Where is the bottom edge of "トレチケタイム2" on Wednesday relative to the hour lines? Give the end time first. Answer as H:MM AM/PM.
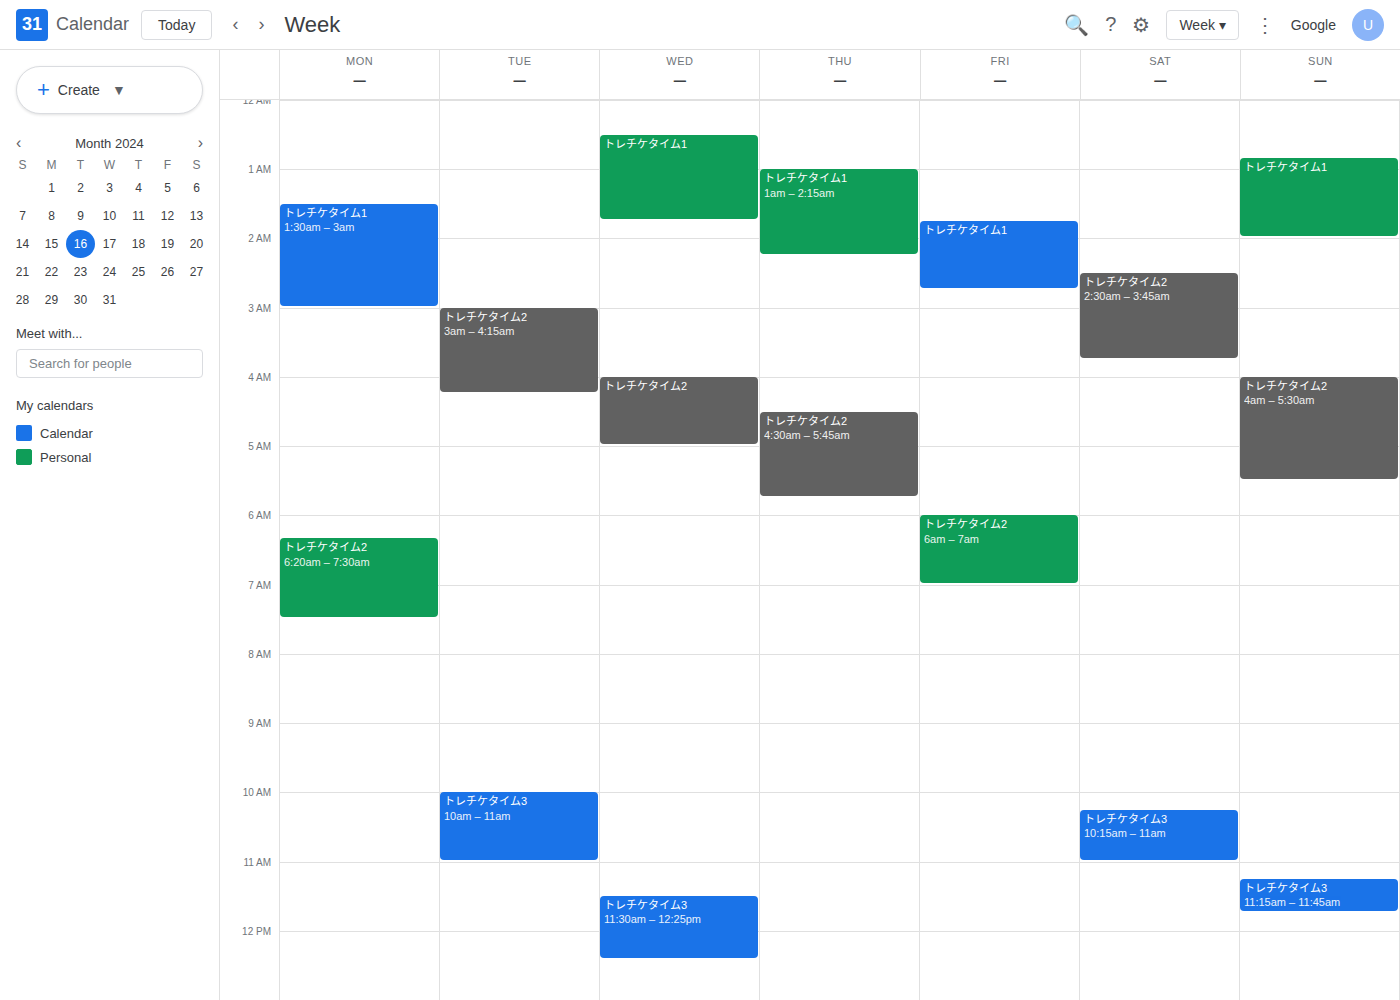
5:00 AM -- exactly on the 5 AM line.